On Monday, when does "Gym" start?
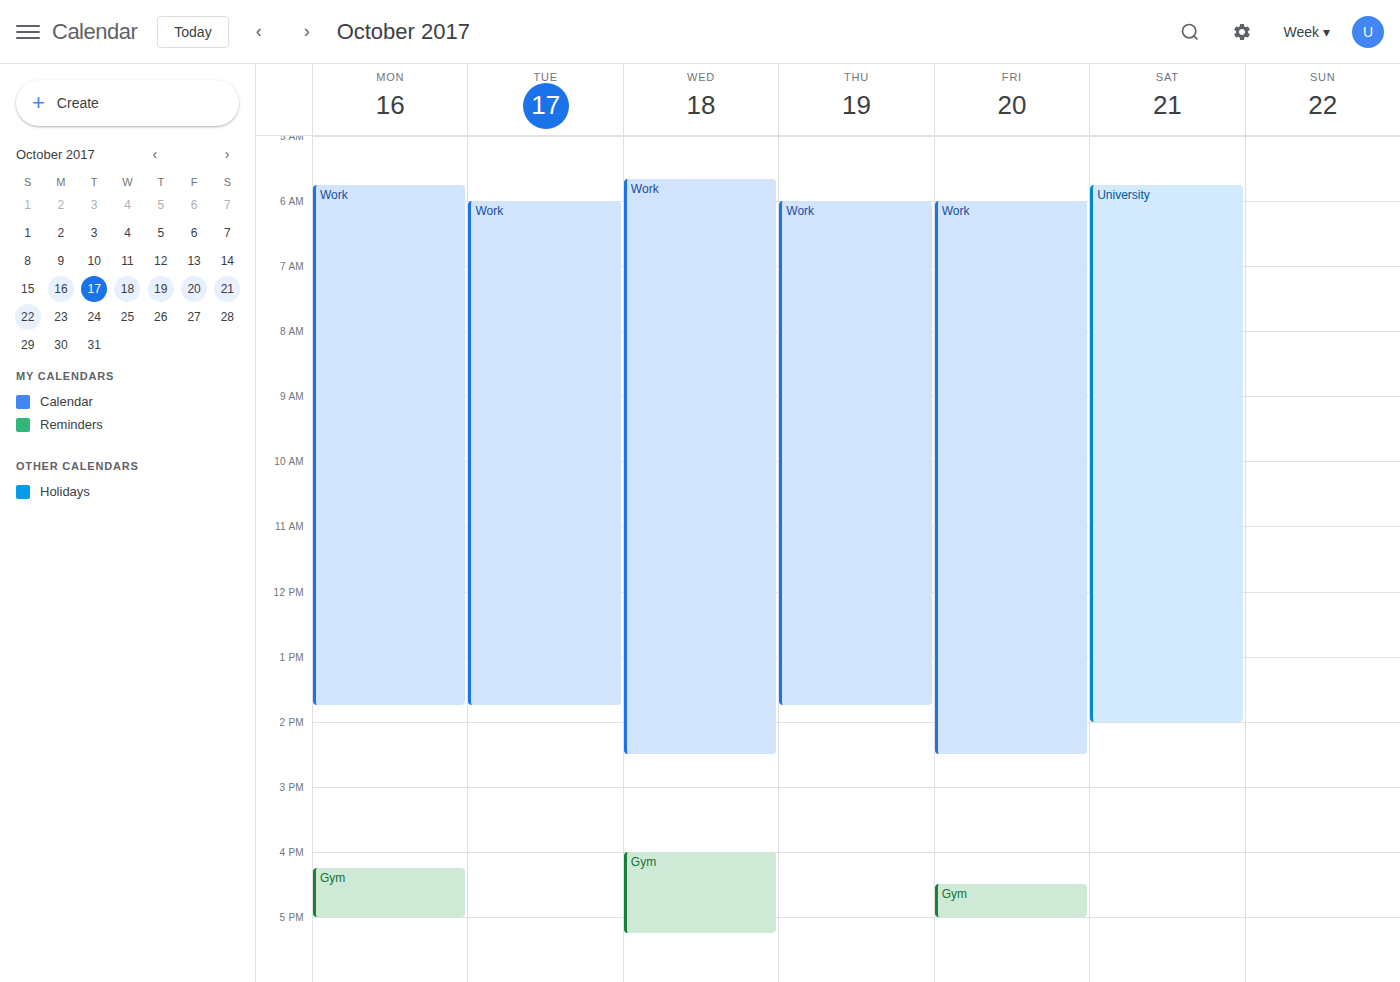
4:15 PM